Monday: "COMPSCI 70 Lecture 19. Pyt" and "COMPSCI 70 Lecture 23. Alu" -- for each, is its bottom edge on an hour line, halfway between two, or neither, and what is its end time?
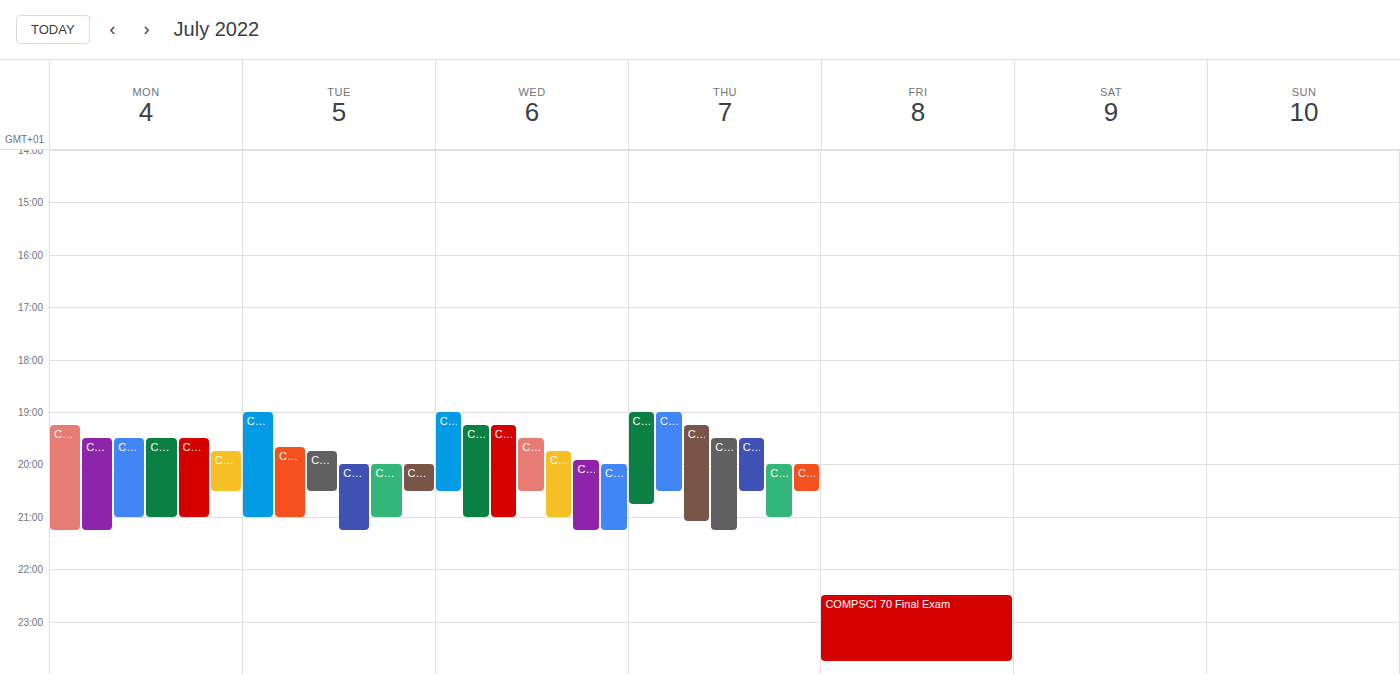
"COMPSCI 70 Lecture 19. Pyt": 9:00 PM, exactly on the 9 PM line. "COMPSCI 70 Lecture 23. Alu": 8:30 PM, halfway between the 8 PM and 9 PM lines.